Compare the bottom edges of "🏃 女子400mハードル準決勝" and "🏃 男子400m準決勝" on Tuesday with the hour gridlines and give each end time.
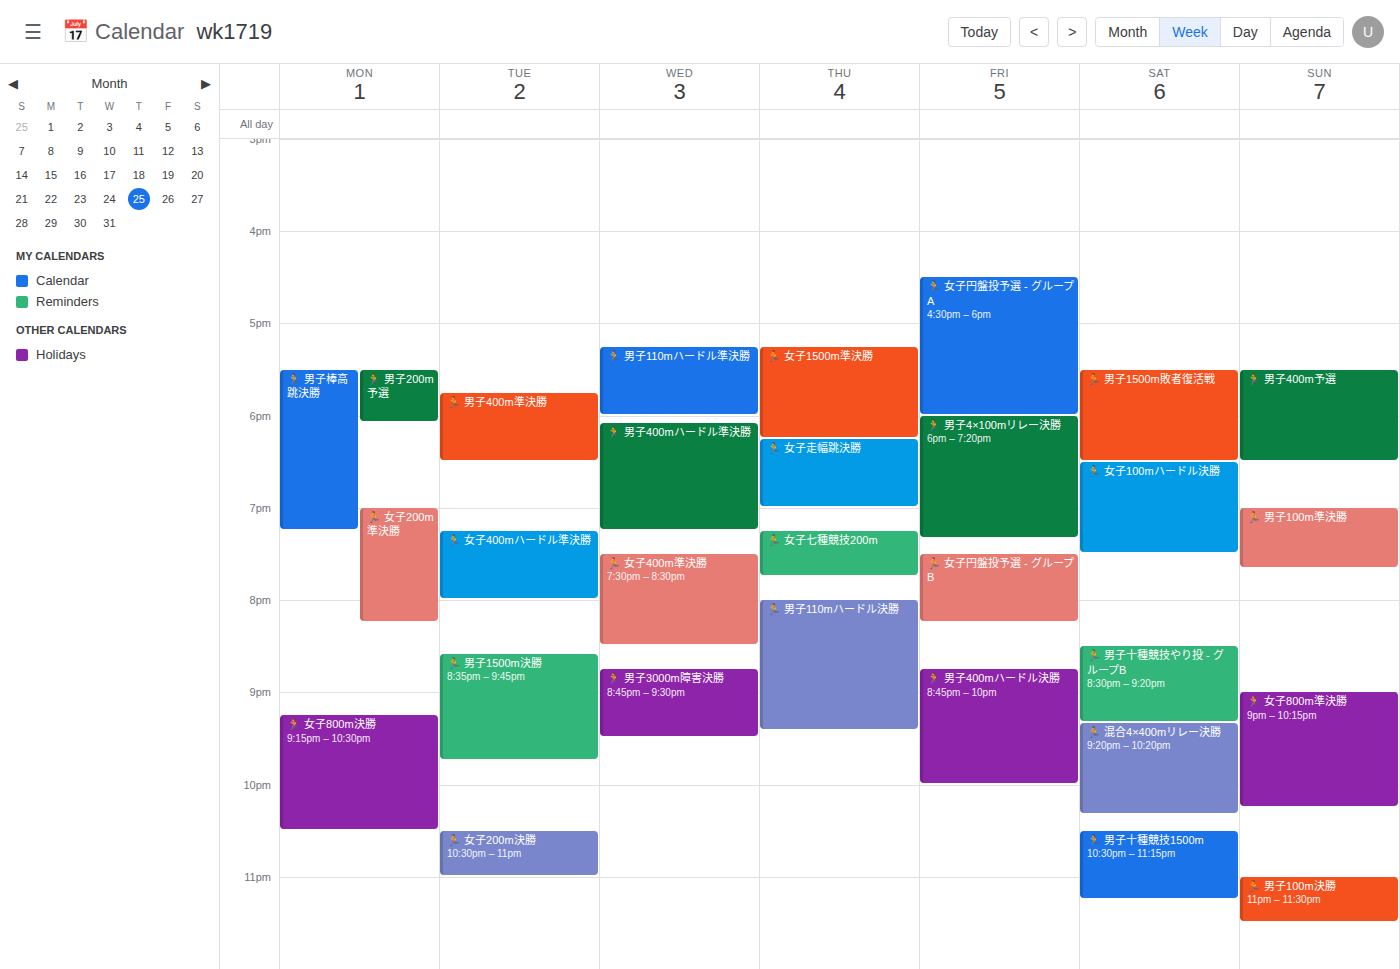
"🏃 女子400mハードル準決勝": 8:00 PM, exactly on the 8 PM line. "🏃 男子400m準決勝": 6:30 PM, halfway between the 6 PM and 7 PM lines.